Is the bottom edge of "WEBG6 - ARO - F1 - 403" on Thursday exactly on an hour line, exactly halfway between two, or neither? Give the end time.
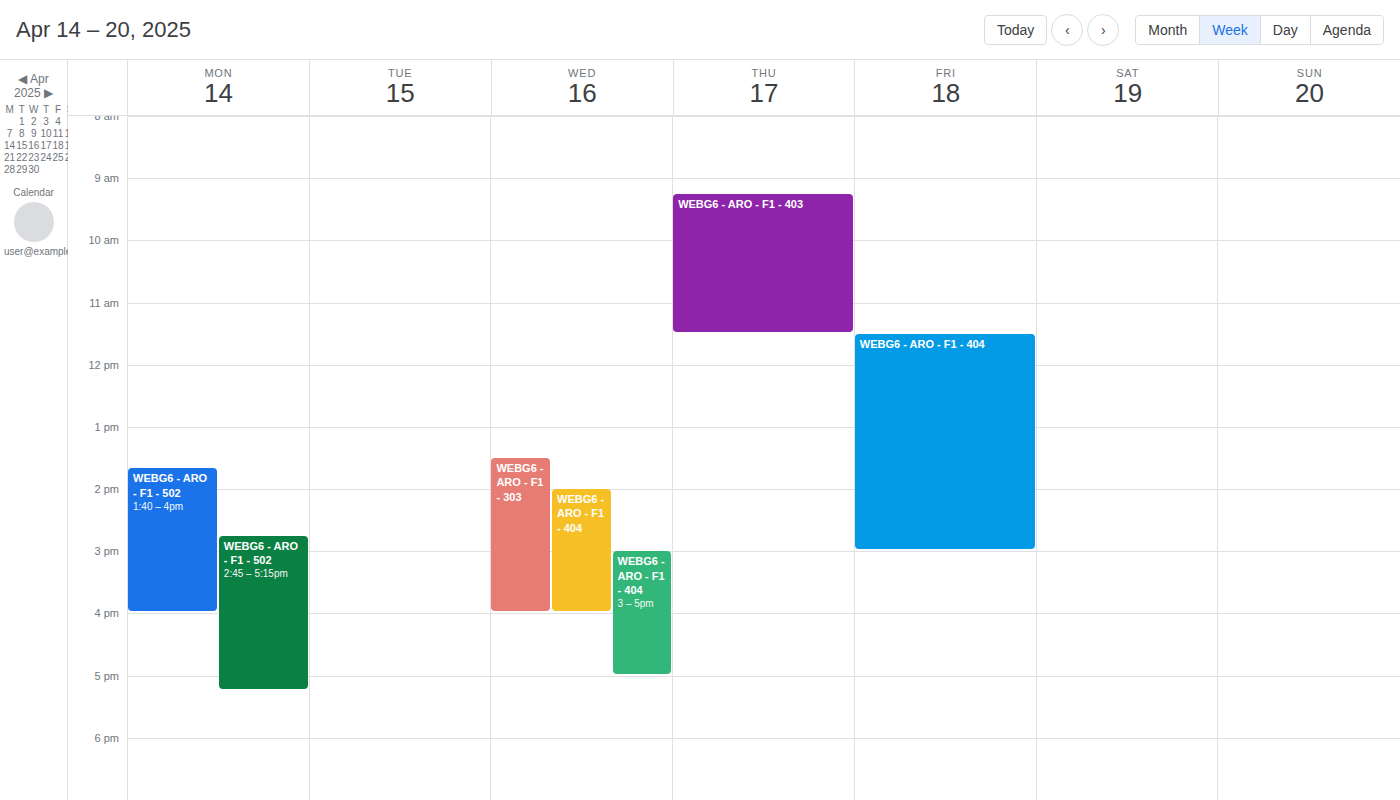
11:30 AM -- halfway between the 11 AM and 12 PM lines.